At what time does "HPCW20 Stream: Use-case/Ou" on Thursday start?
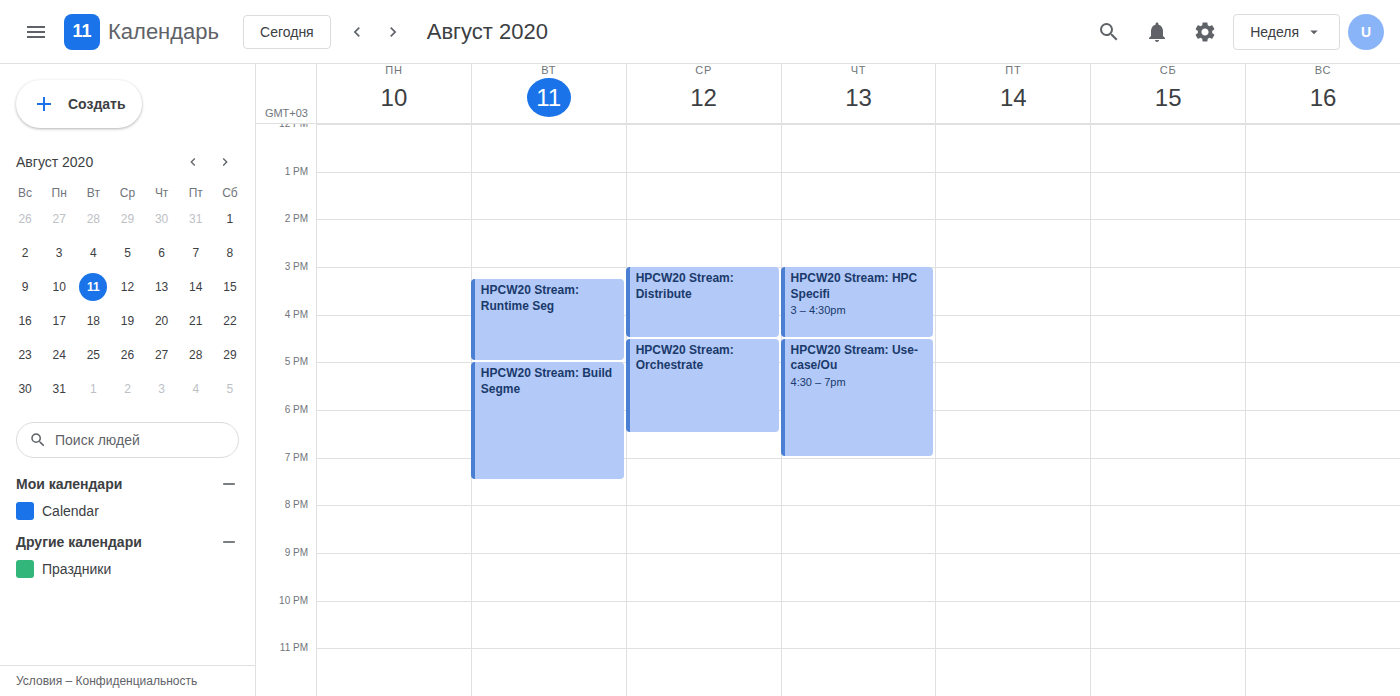
4:30 PM